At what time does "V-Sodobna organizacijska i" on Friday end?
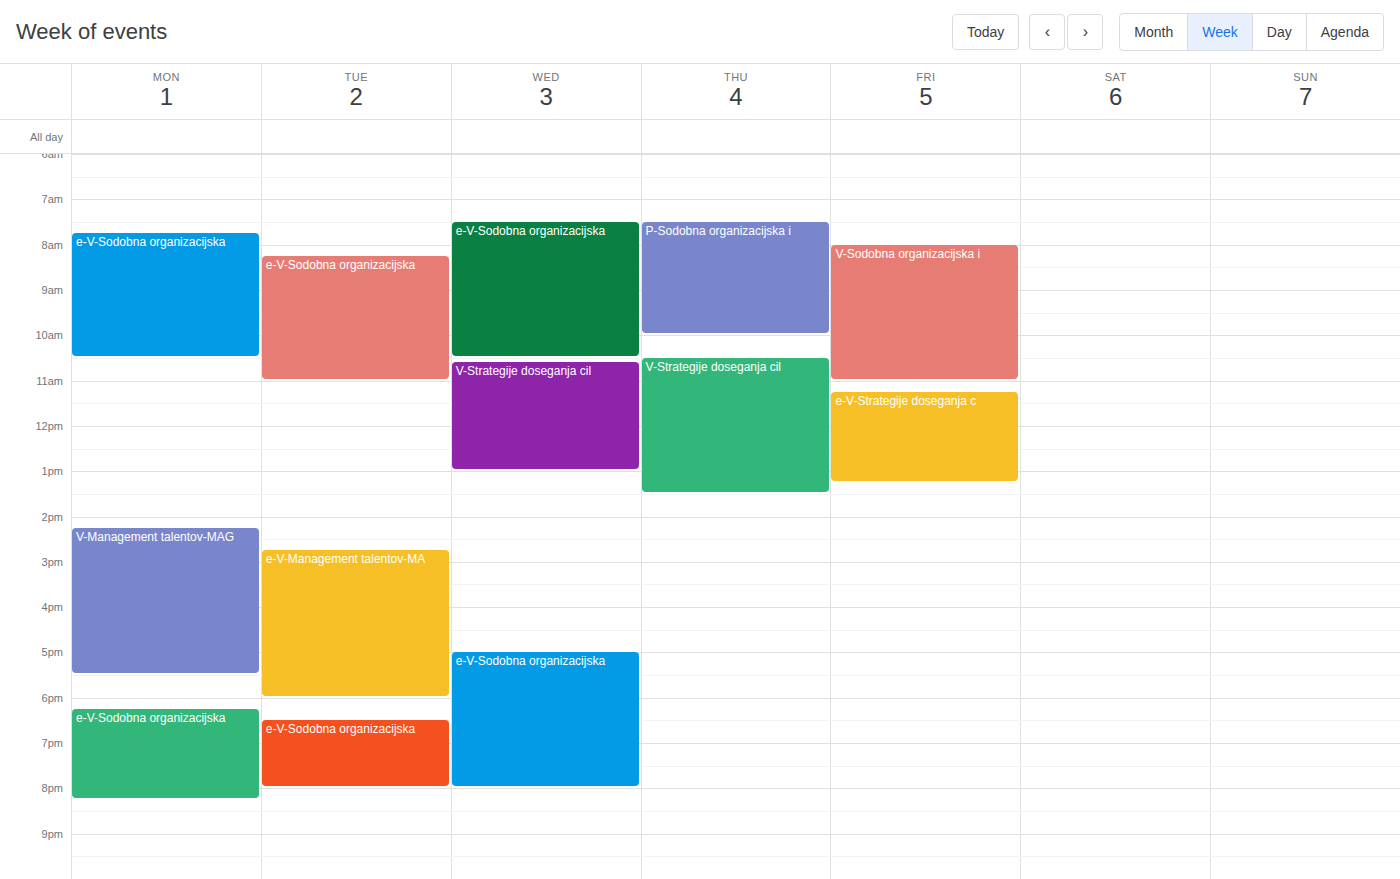
11:00 AM